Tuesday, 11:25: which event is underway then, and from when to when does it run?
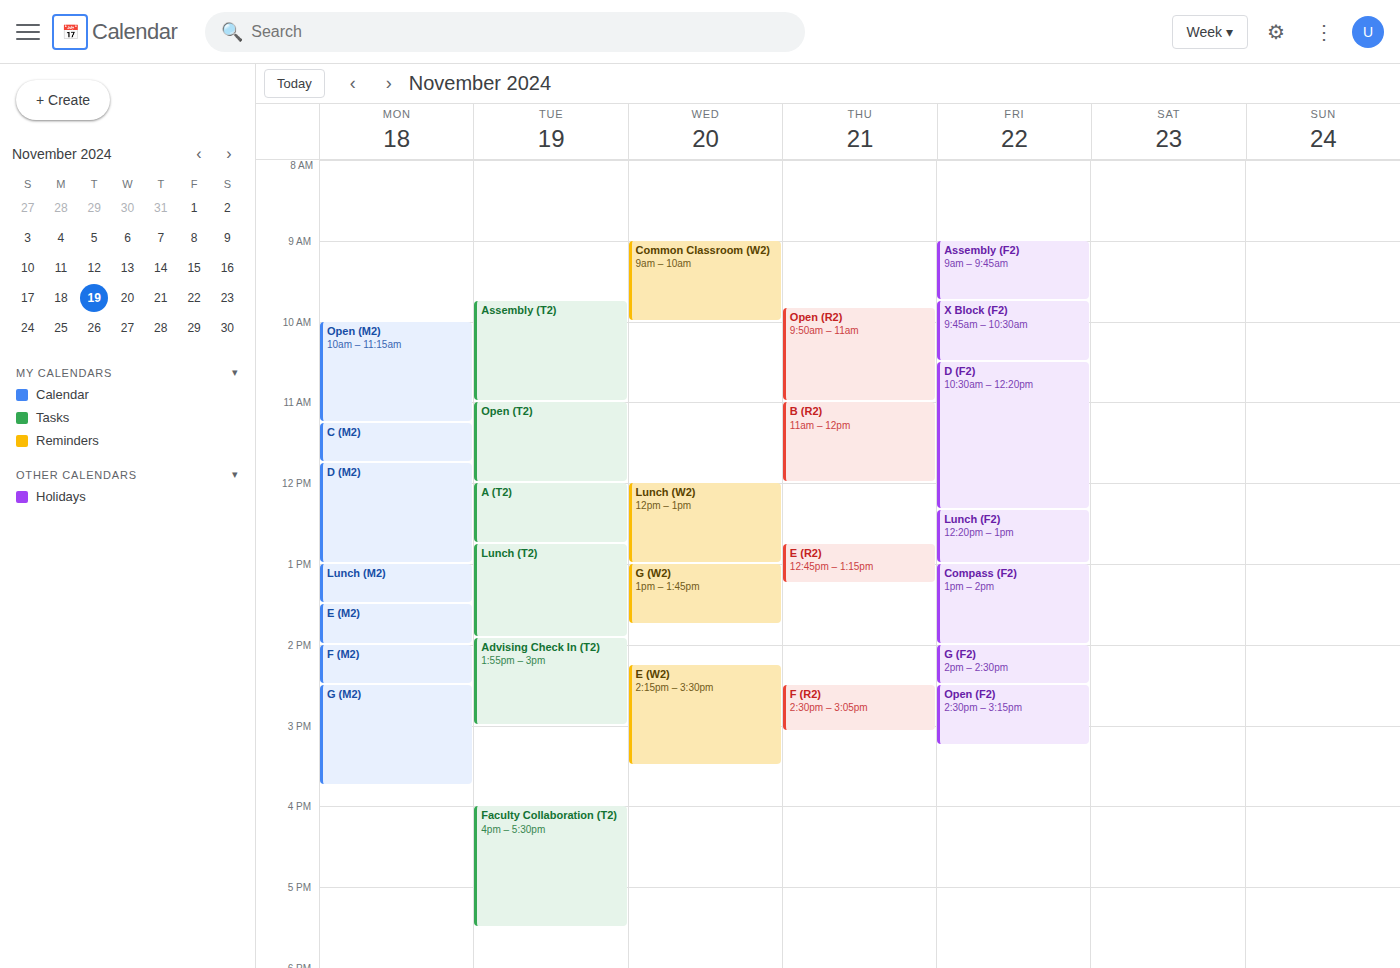
"Open (T2)", 11:00 to 12:00